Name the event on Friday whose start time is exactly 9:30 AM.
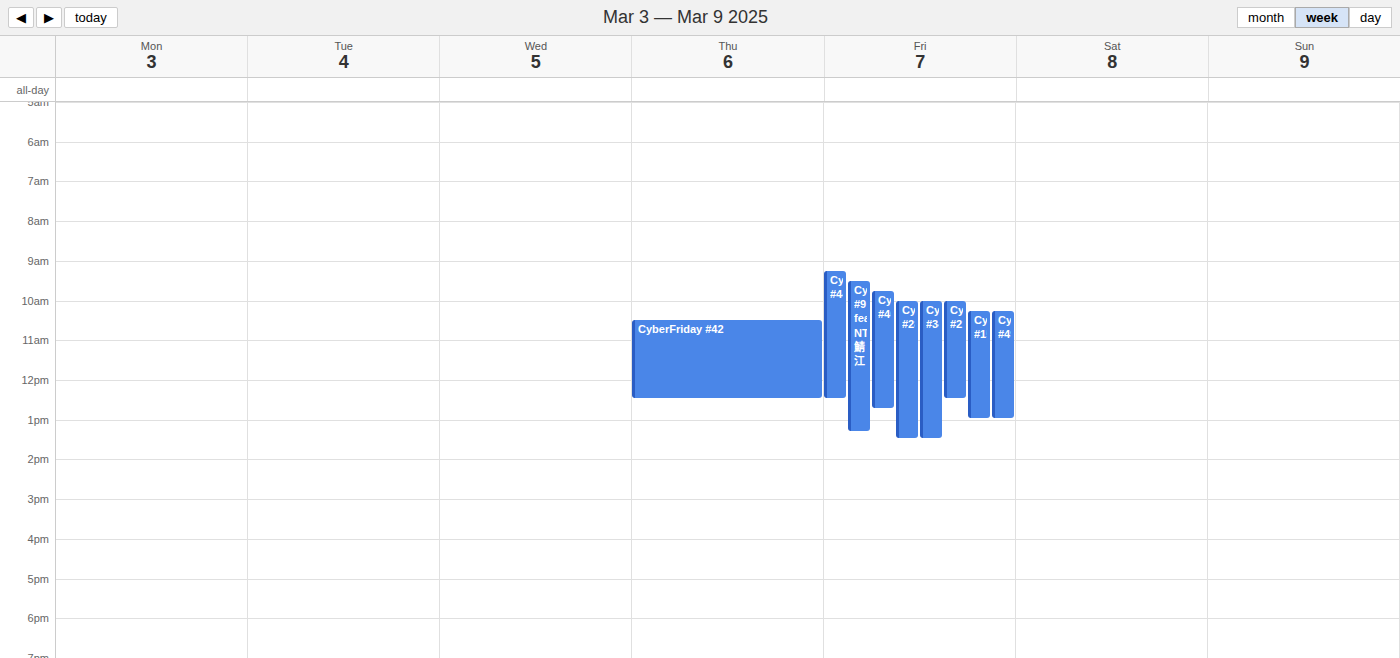
"CyberFriday #9 feat. NT鯖江"